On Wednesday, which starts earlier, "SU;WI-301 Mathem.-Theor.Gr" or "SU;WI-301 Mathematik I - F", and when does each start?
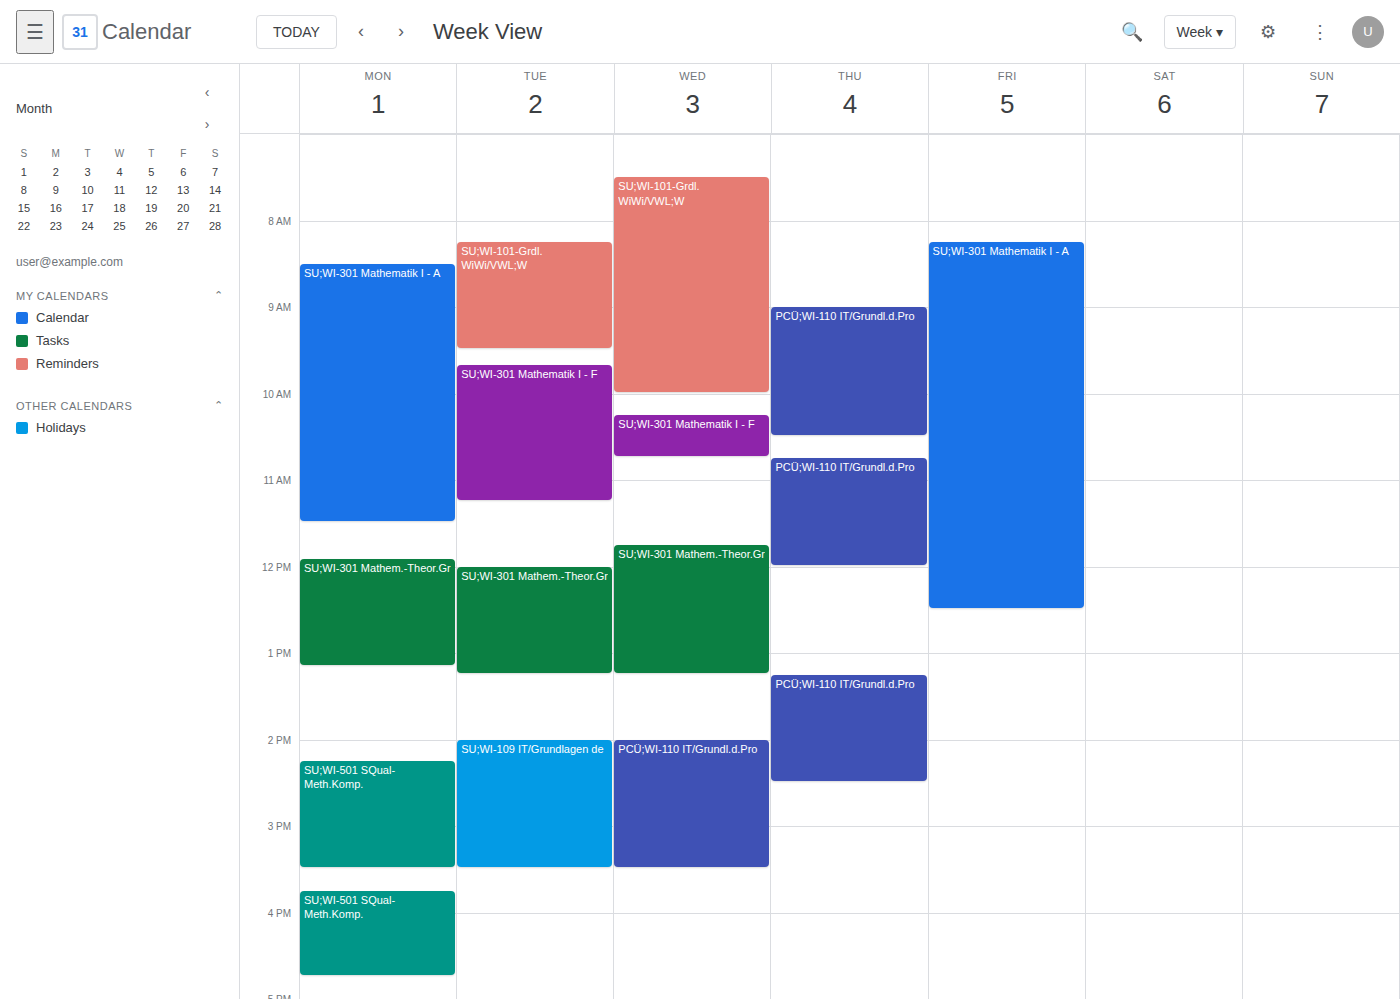
"SU;WI-301 Mathematik I - F" 10:15 AM; "SU;WI-301 Mathem.-Theor.Gr" 11:45 AM.